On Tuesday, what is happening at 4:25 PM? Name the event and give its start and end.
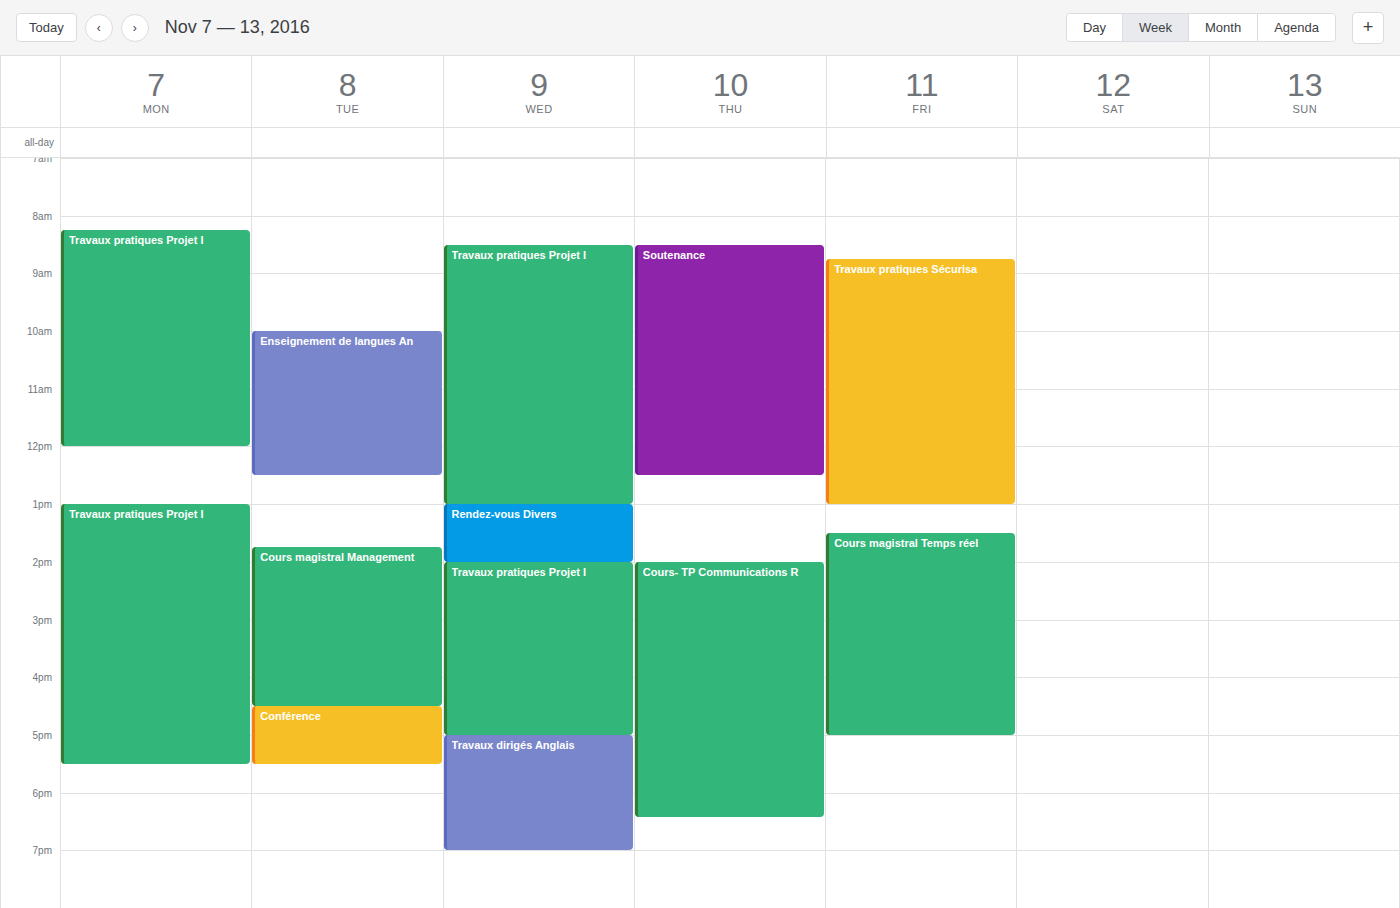
"Cours magistral Management", 1:45 PM to 4:30 PM